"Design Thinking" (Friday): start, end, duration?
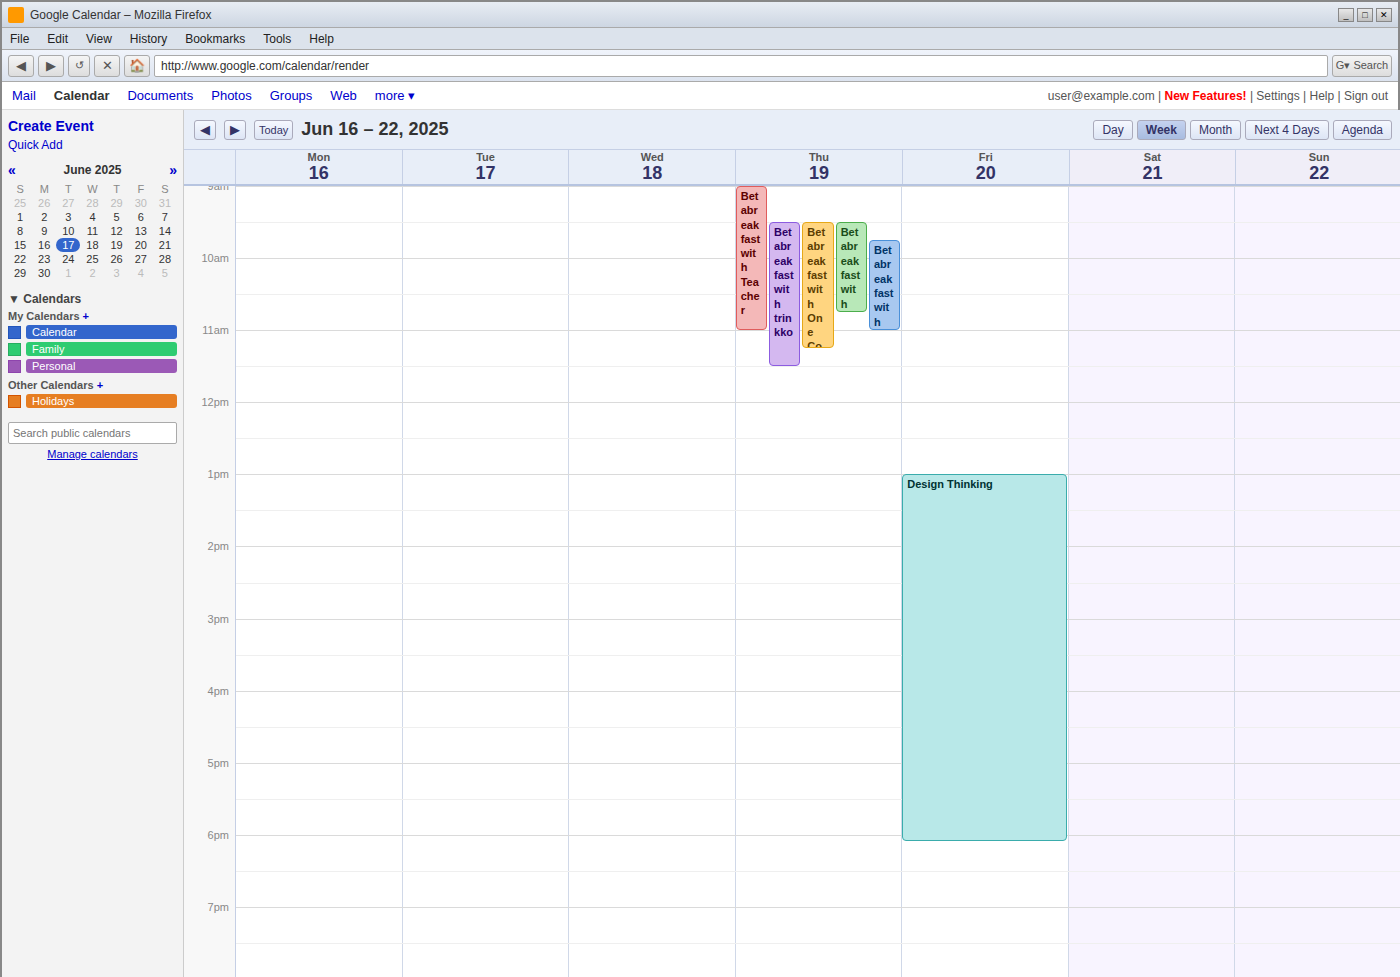
1:00 PM to 6:05 PM, 5 hours 5 minutes